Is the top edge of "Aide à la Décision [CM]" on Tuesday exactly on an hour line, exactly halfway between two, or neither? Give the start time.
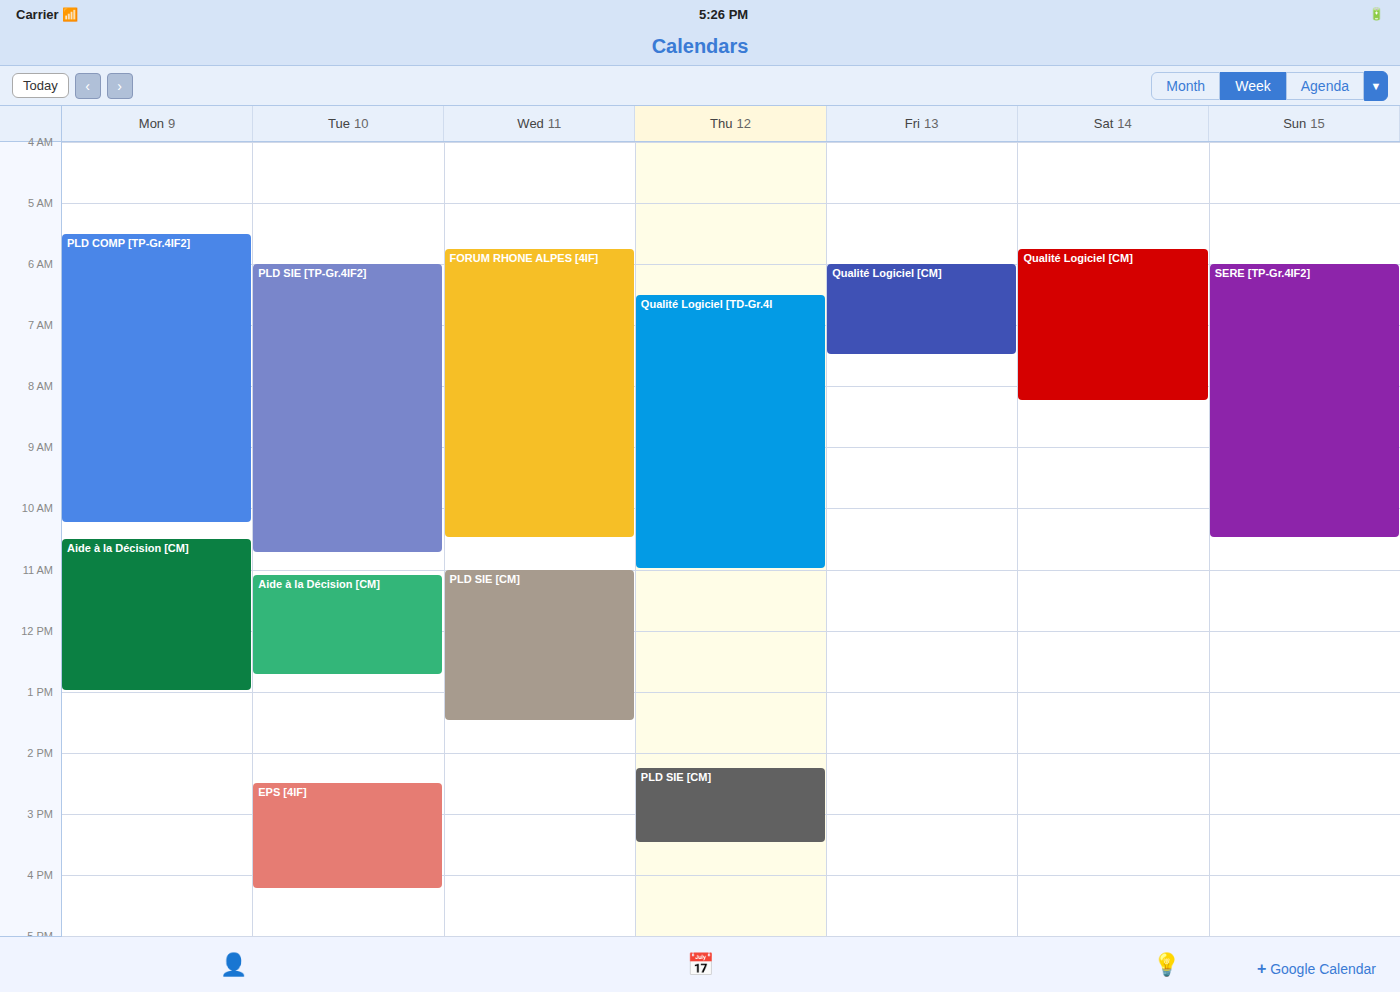
11:05 AM -- neither: 5 minutes below the 11 AM line and 55 minutes above the 12 PM line.